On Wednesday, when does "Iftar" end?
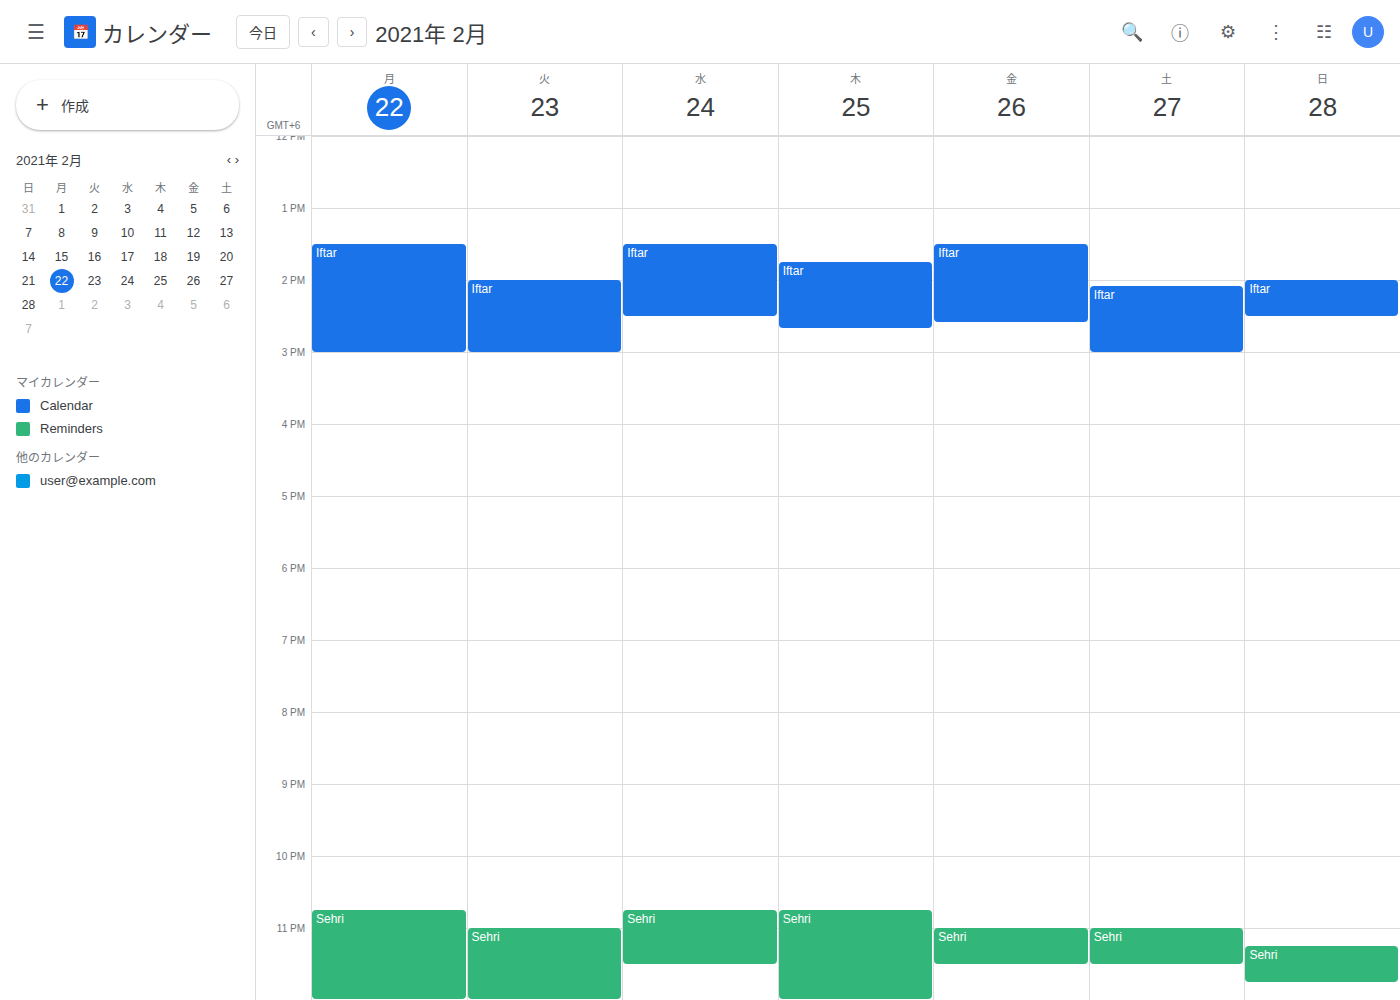
2:30 PM